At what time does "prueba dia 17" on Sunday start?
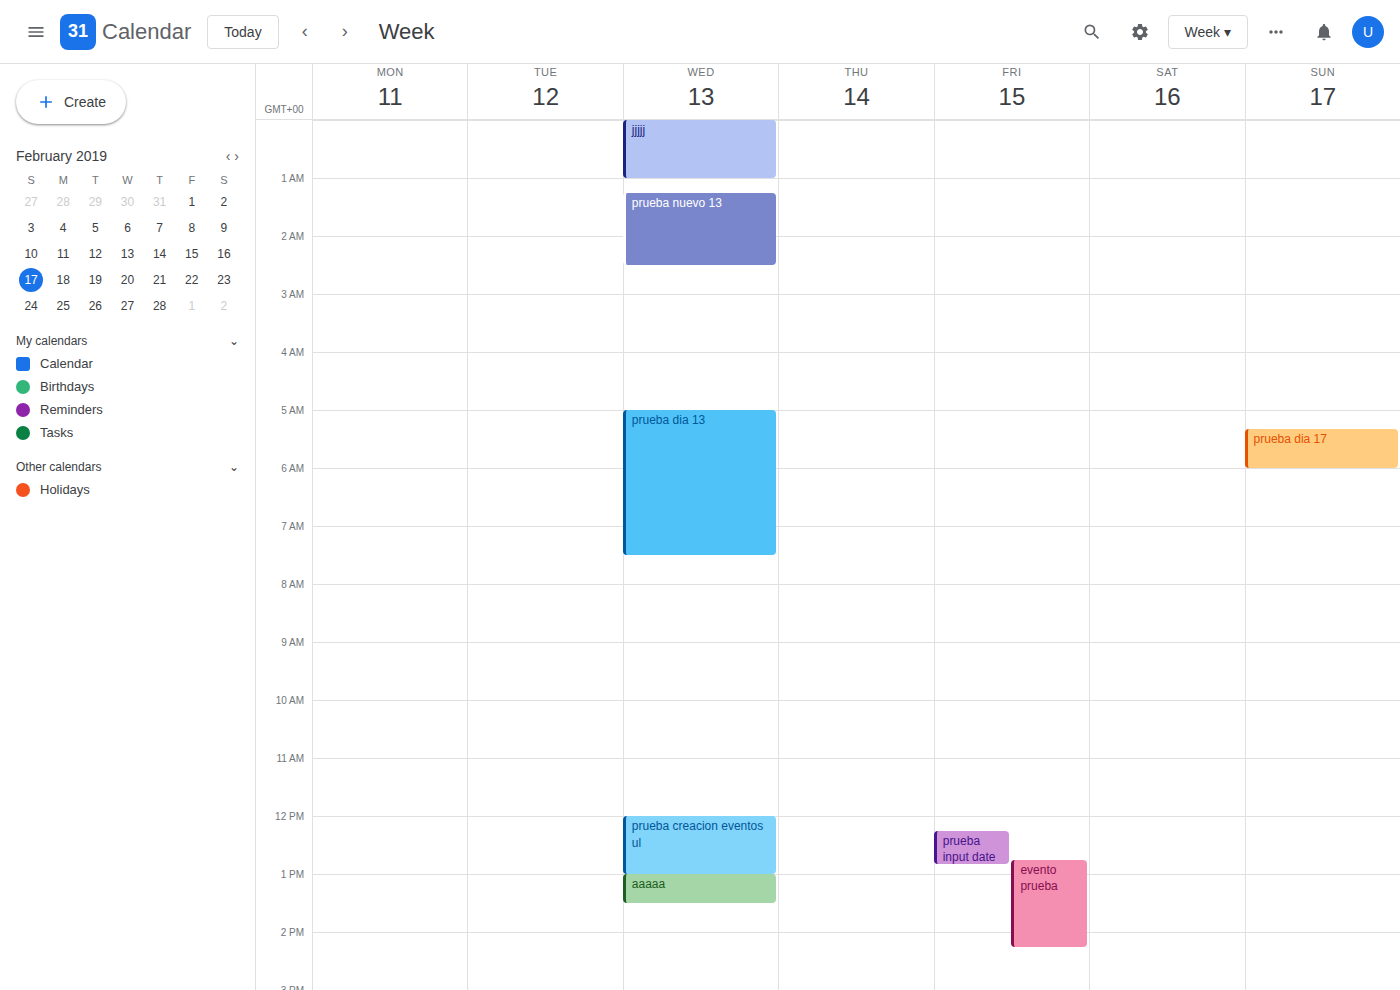
5:20 AM